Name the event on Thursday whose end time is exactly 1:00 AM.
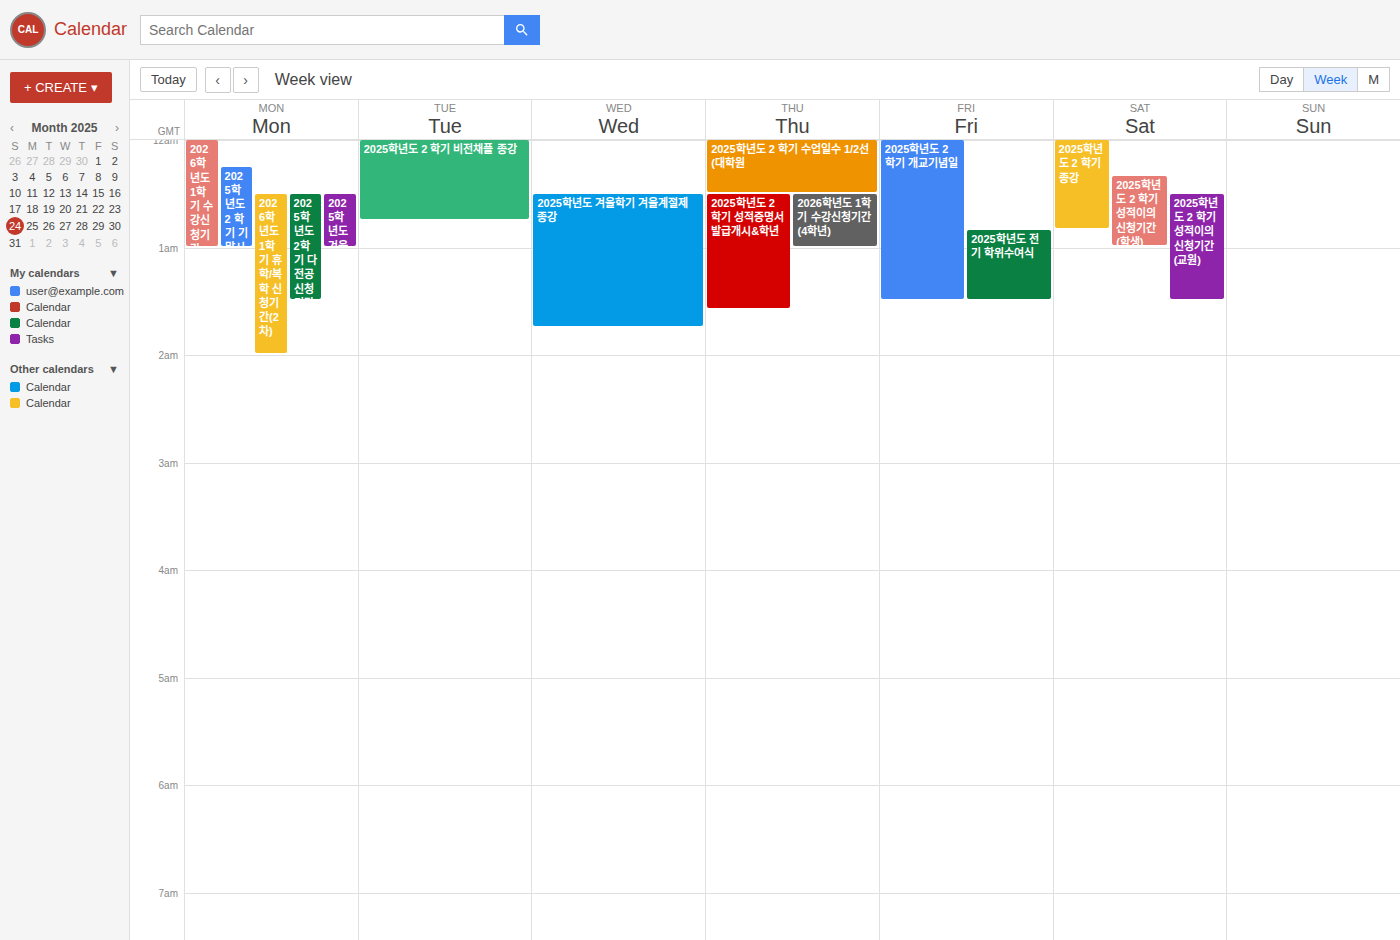
"2026학년도 1학기 수강신청기간(4학년)"